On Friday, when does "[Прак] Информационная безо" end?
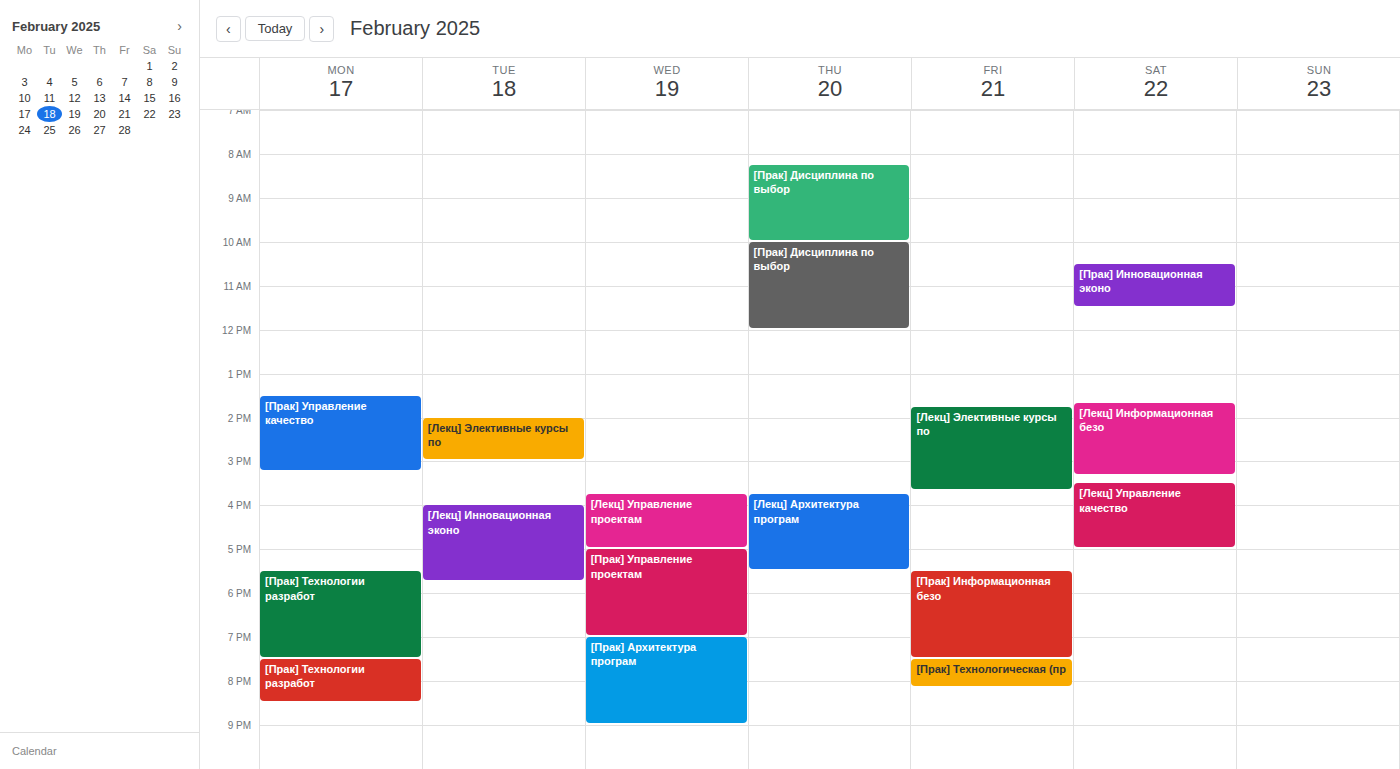
7:30 PM